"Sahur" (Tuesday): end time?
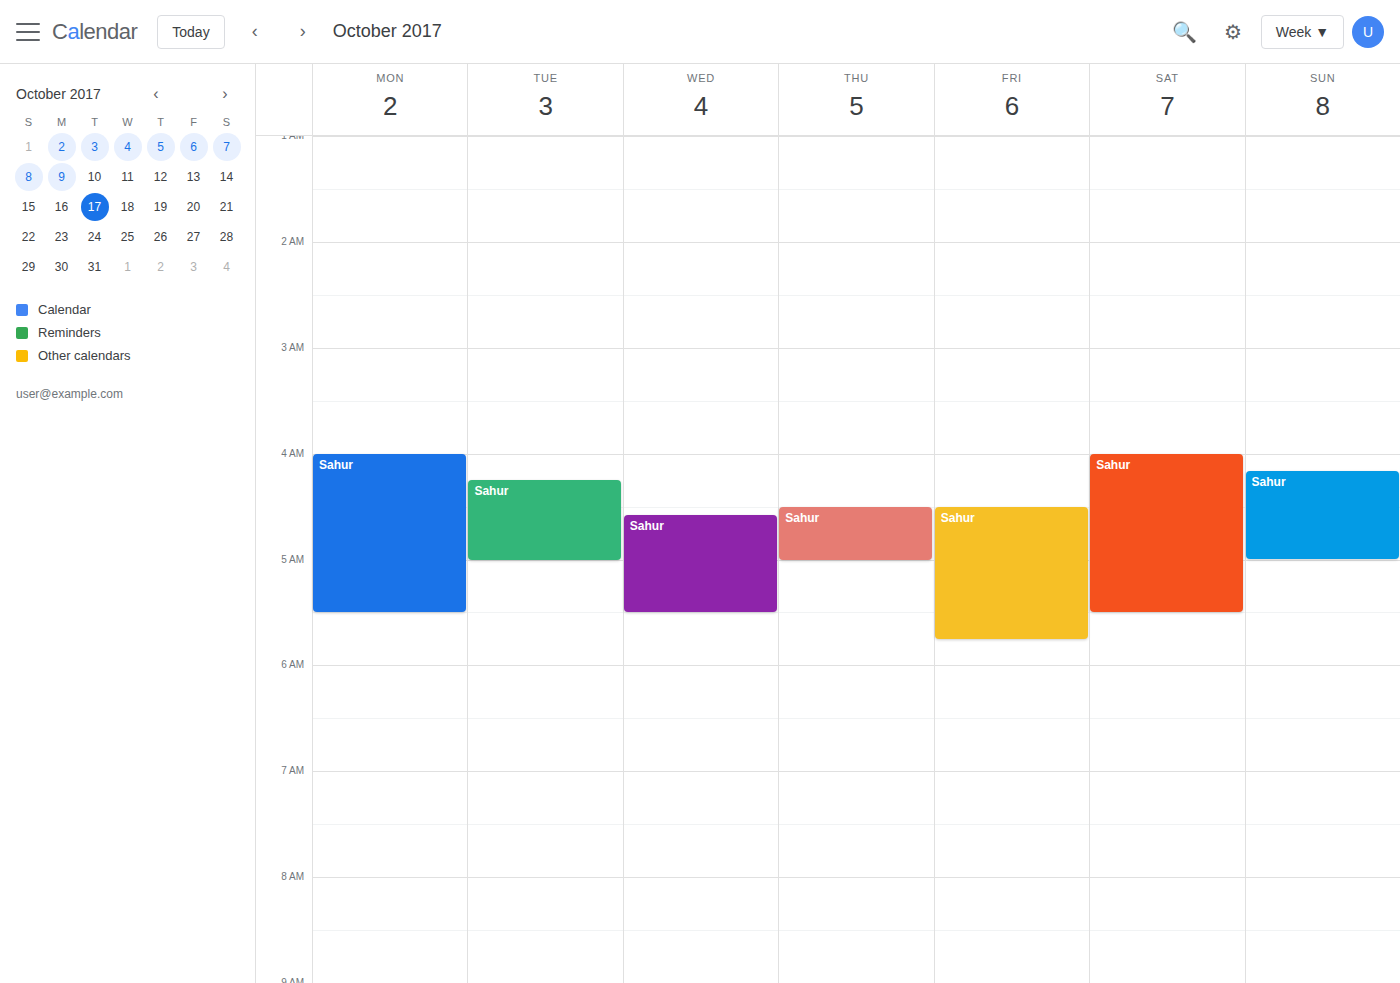
05:00